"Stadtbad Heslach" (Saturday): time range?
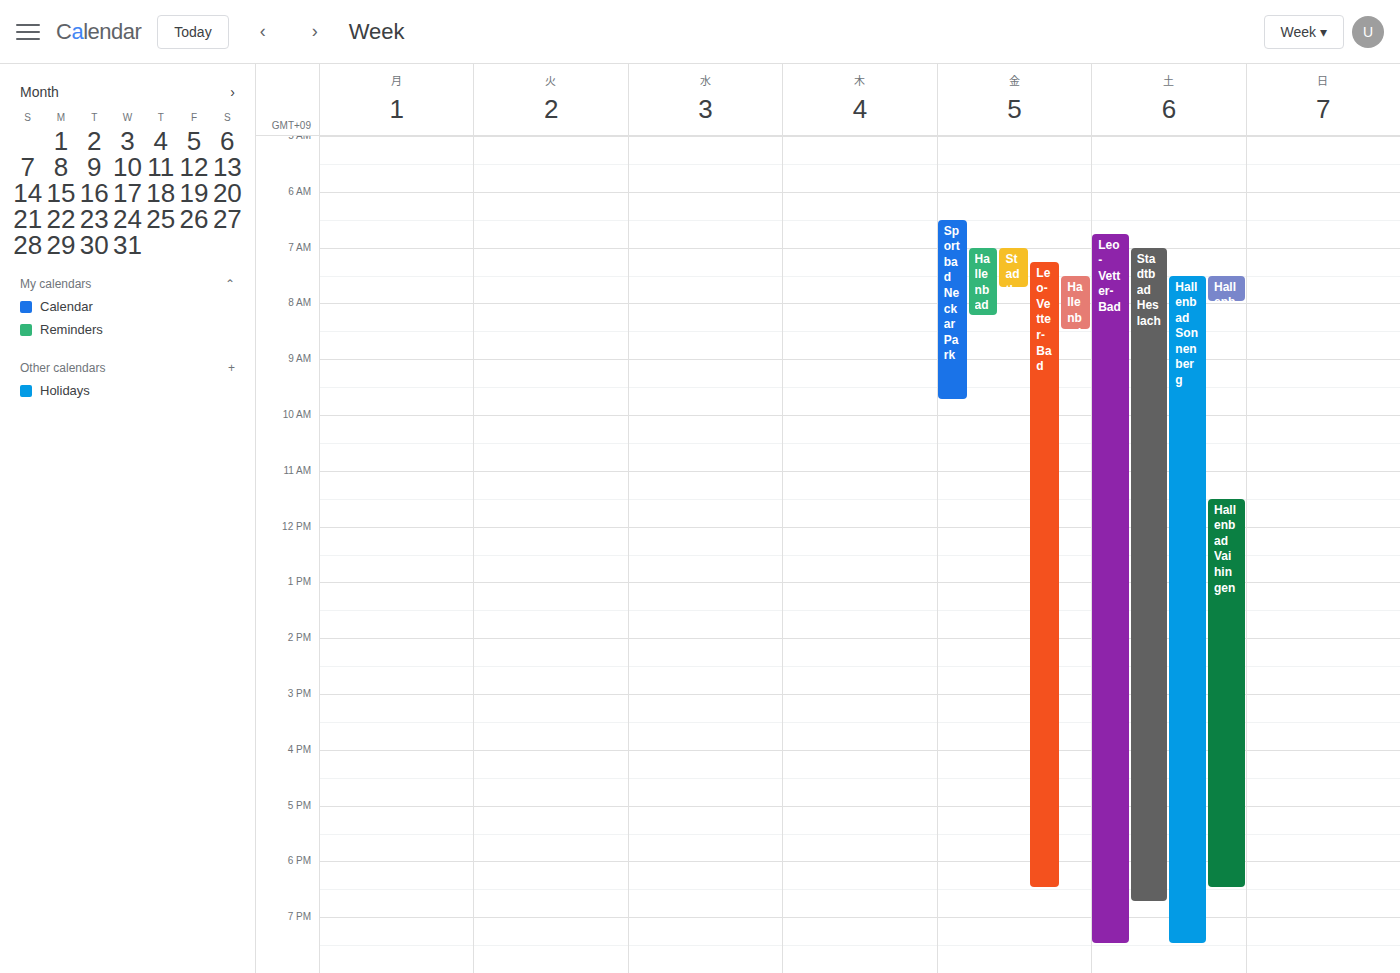
7:00 AM to 6:45 PM